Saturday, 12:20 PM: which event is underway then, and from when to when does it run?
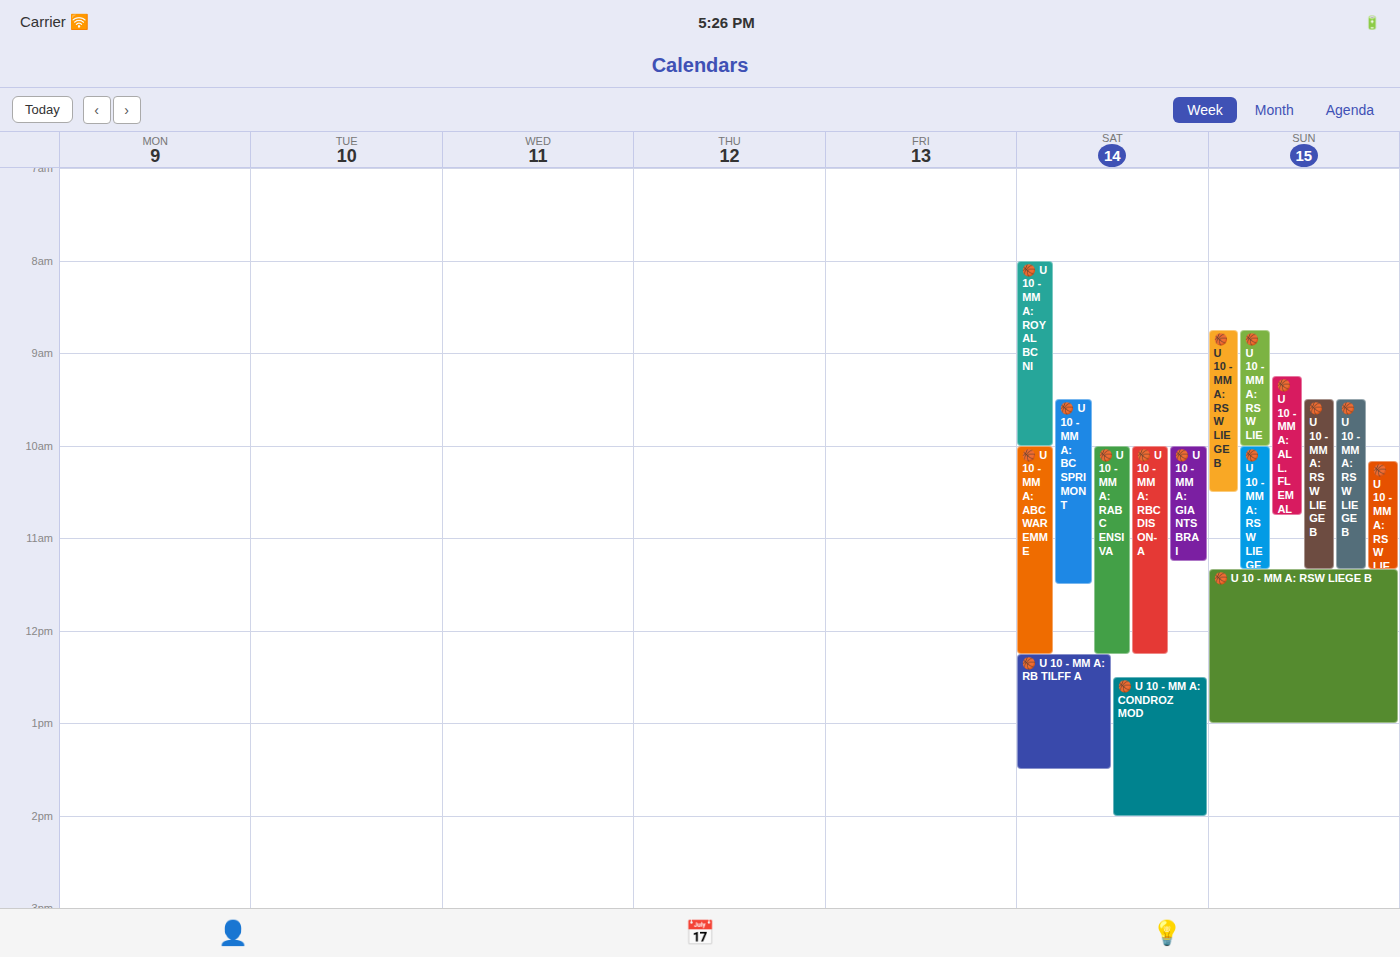
"🏀 U 10 - MM A: RB TILFF A", 12:15 PM to 1:30 PM